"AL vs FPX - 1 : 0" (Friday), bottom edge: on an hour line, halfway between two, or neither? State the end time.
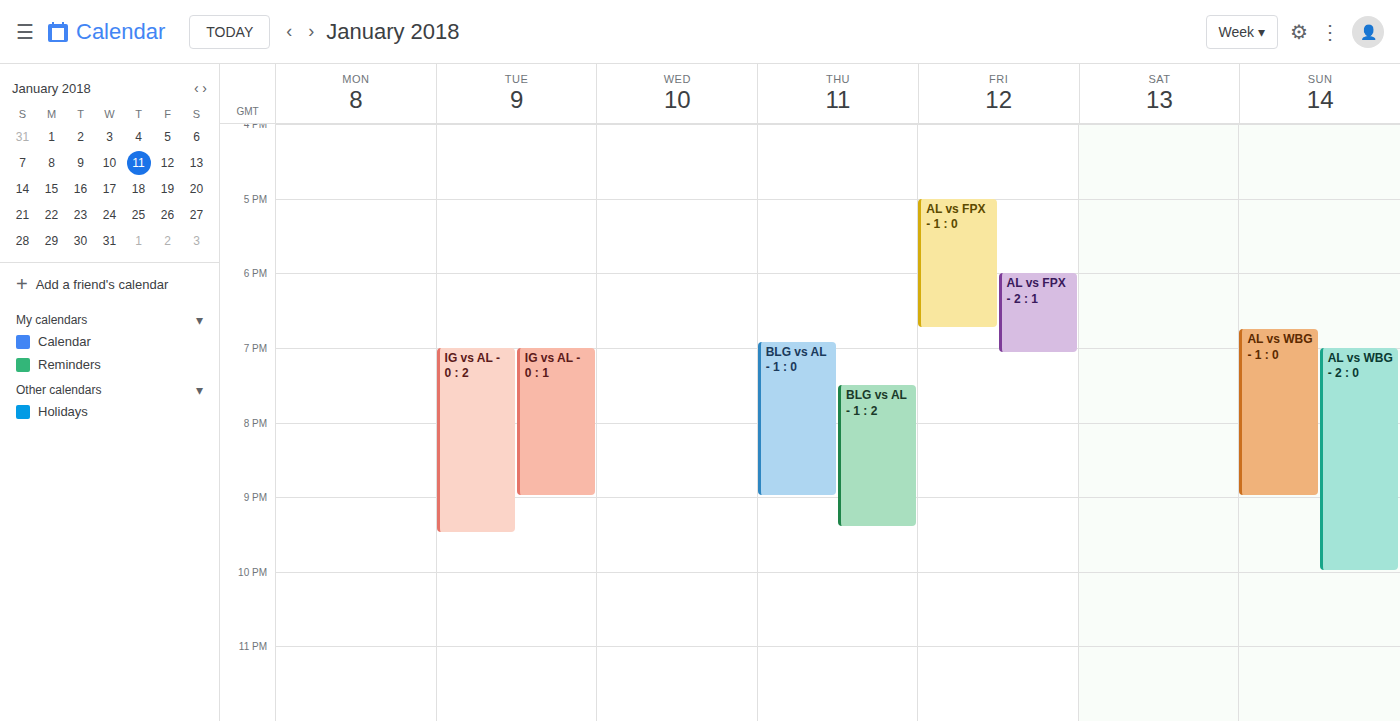
6:45 PM -- neither: three quarters of the way from the 6 PM line to the 7 PM line.